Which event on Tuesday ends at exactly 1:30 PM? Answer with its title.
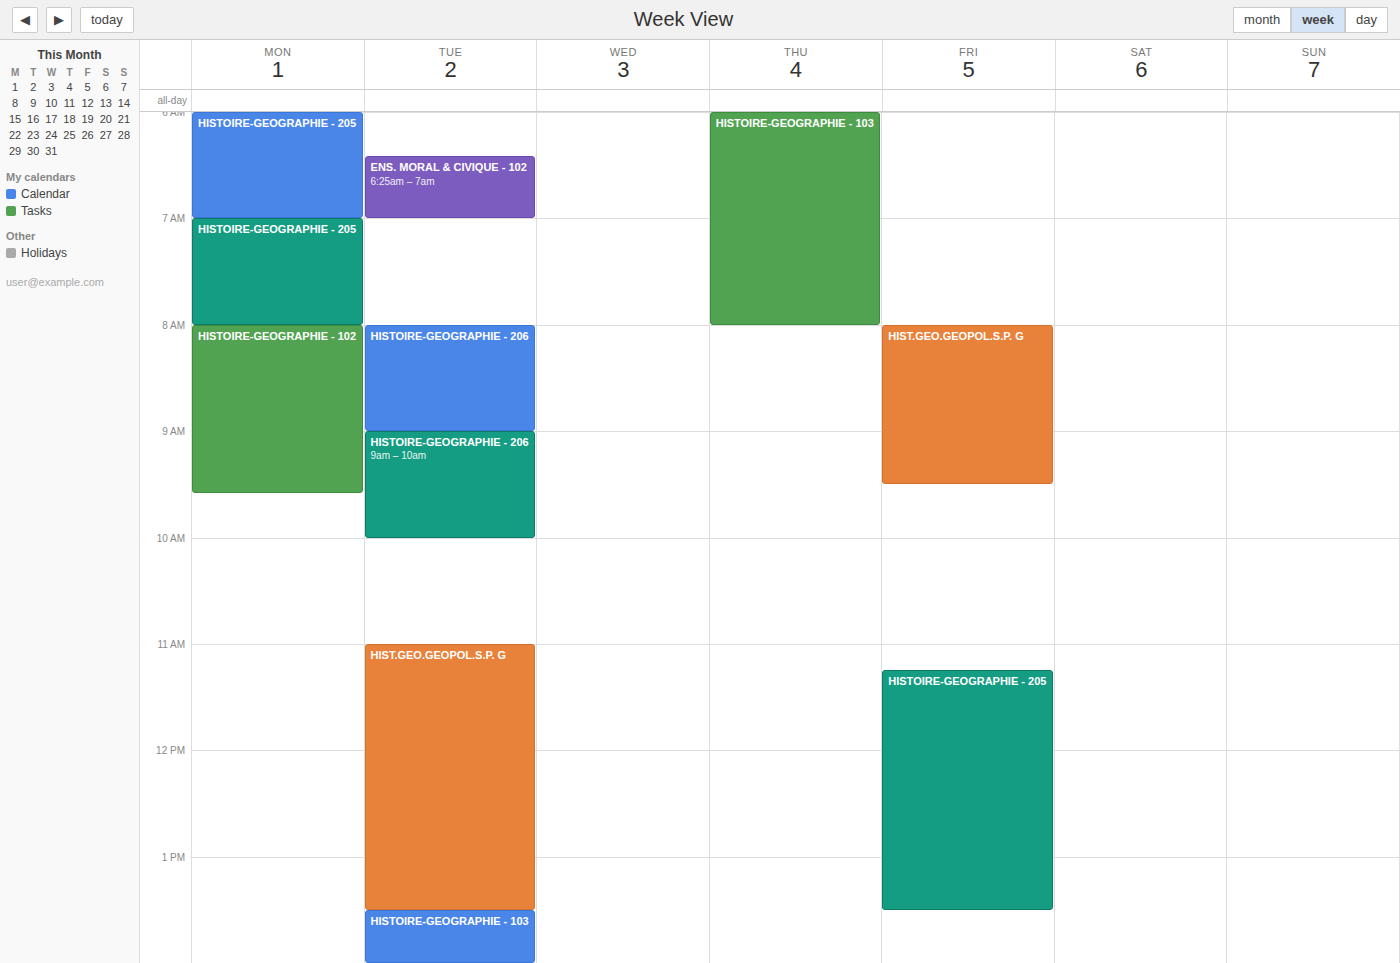
"HIST.GEO.GEOPOL.S.P. G"